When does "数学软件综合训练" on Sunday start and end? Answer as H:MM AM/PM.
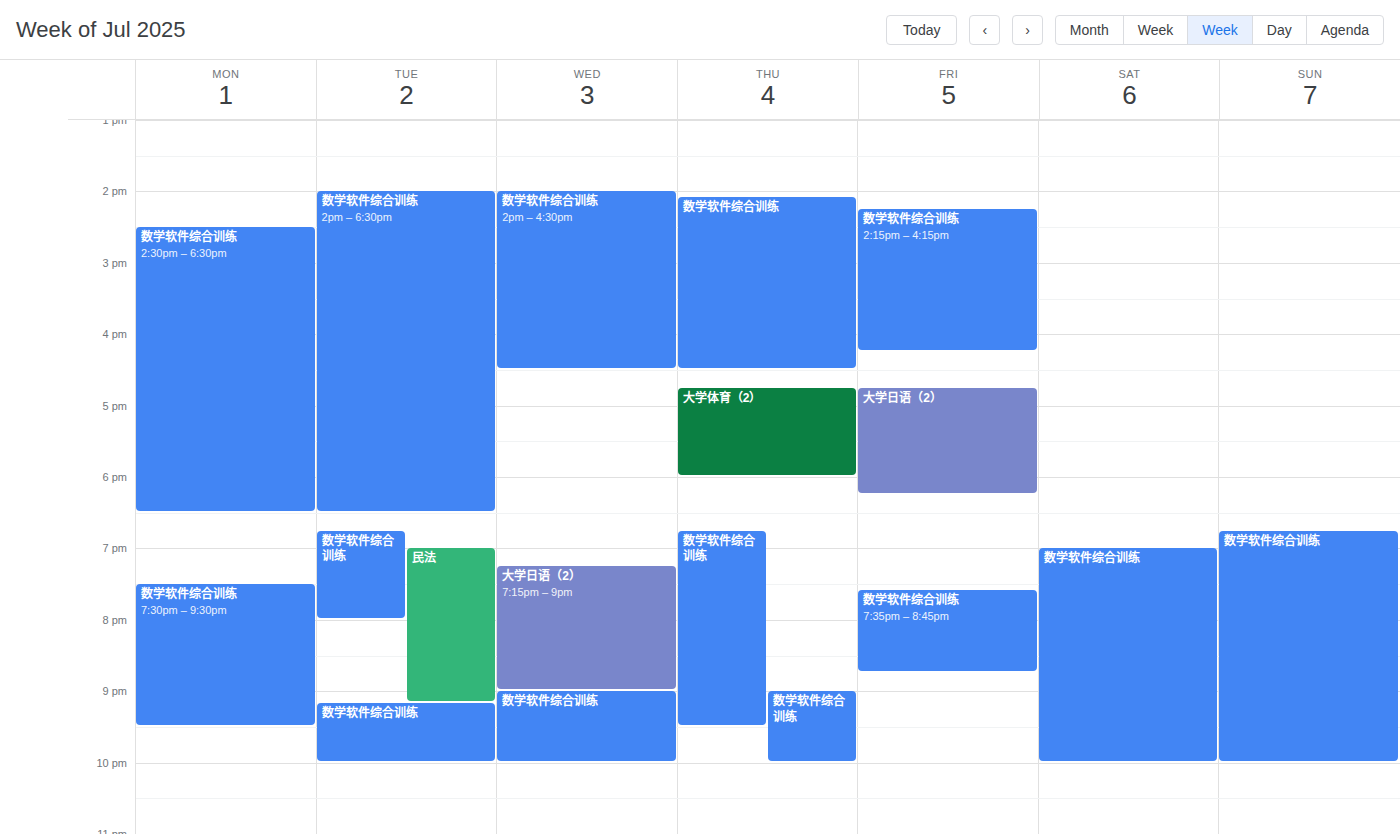
6:45 PM to 10:00 PM